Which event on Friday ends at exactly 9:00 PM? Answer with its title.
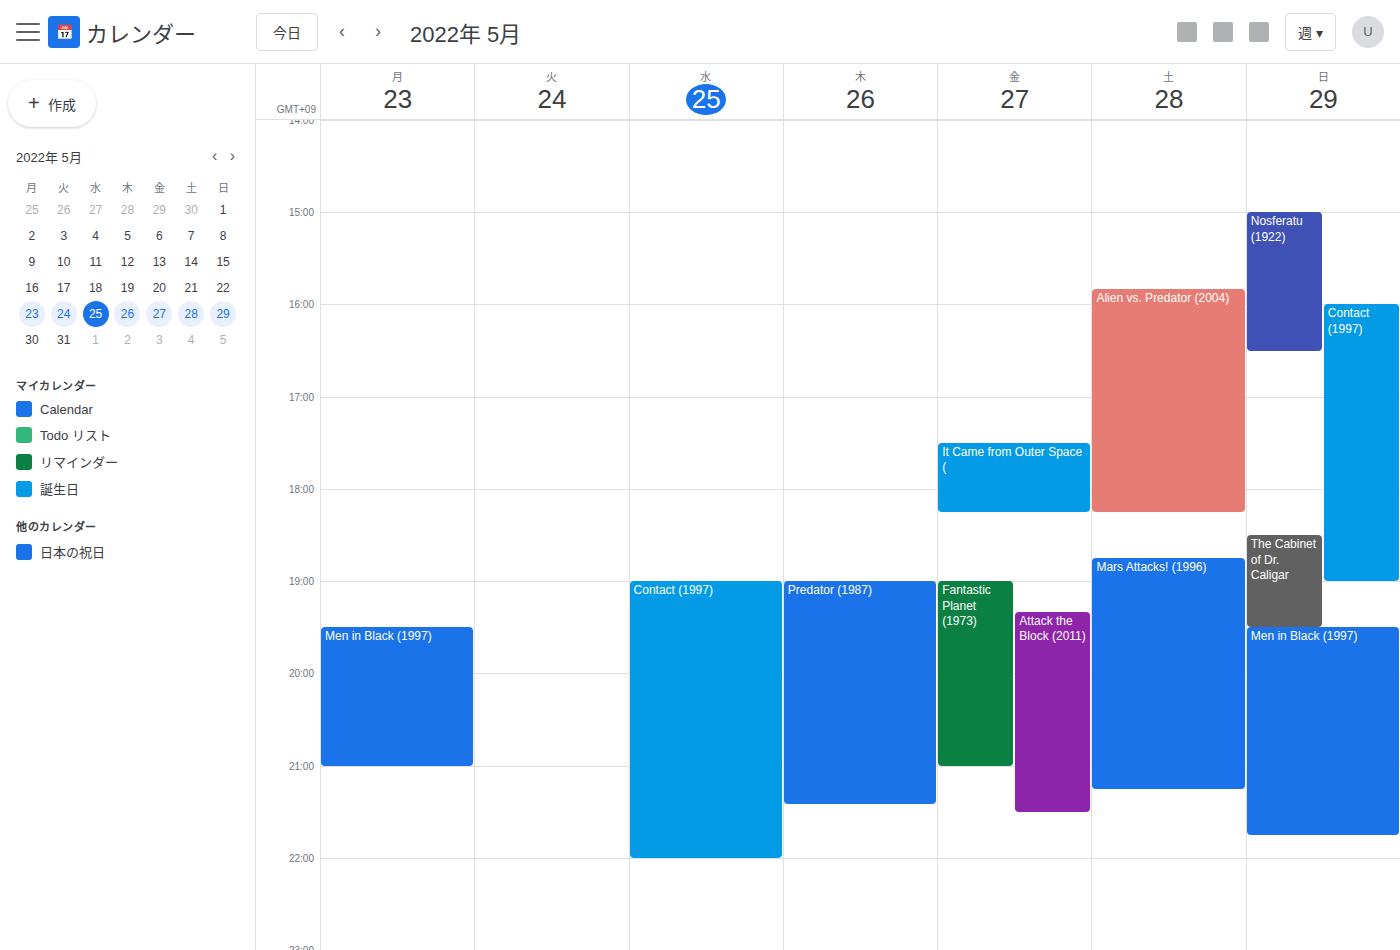
"Fantastic Planet (1973)"